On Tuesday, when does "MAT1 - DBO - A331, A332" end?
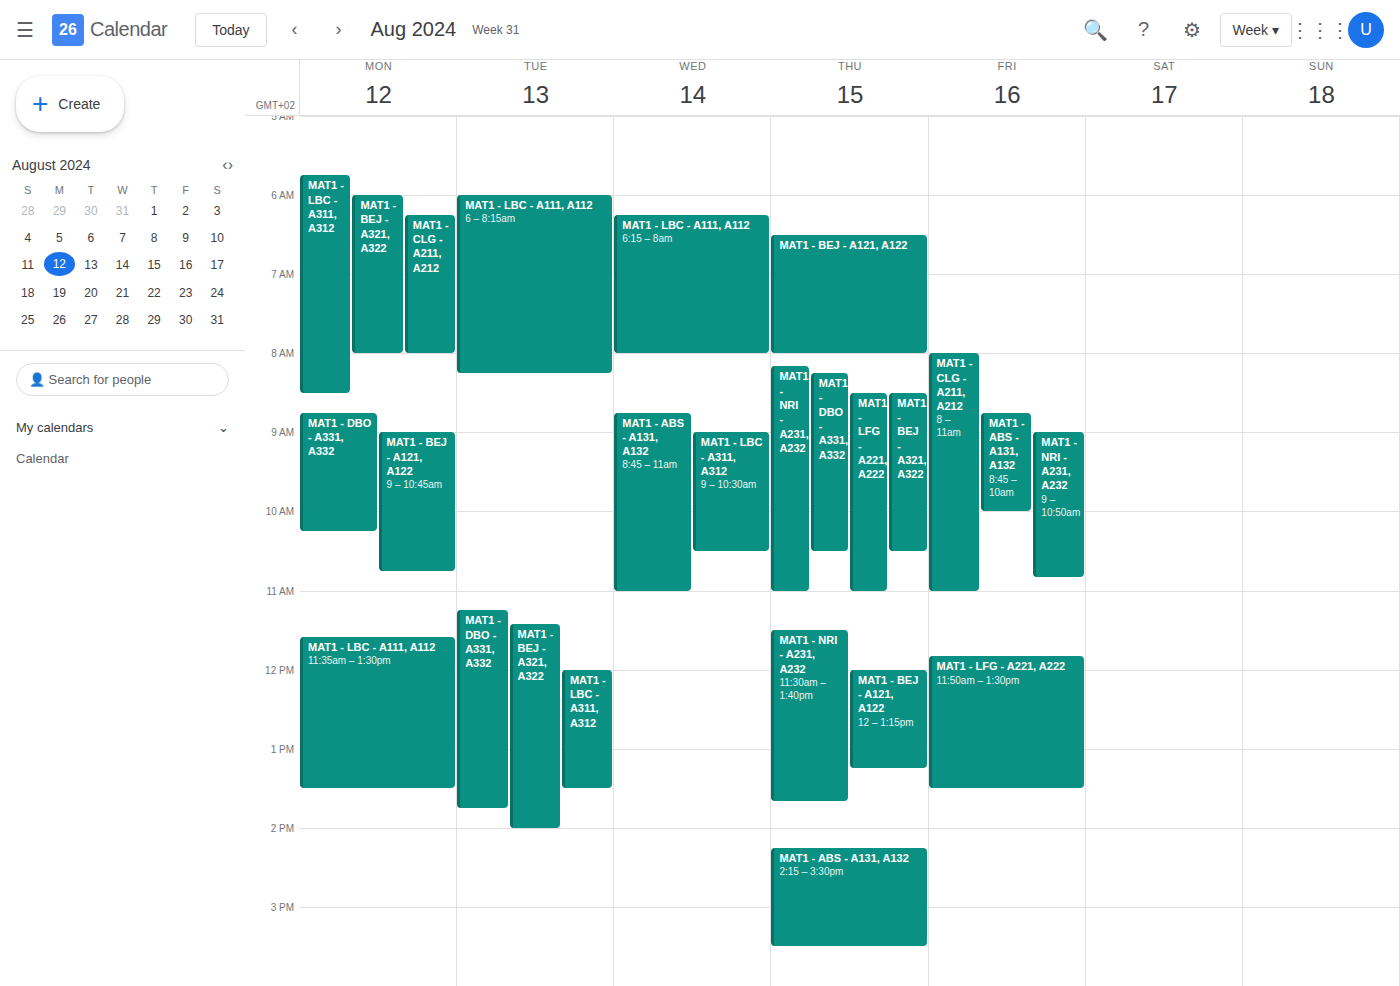
1:45 PM